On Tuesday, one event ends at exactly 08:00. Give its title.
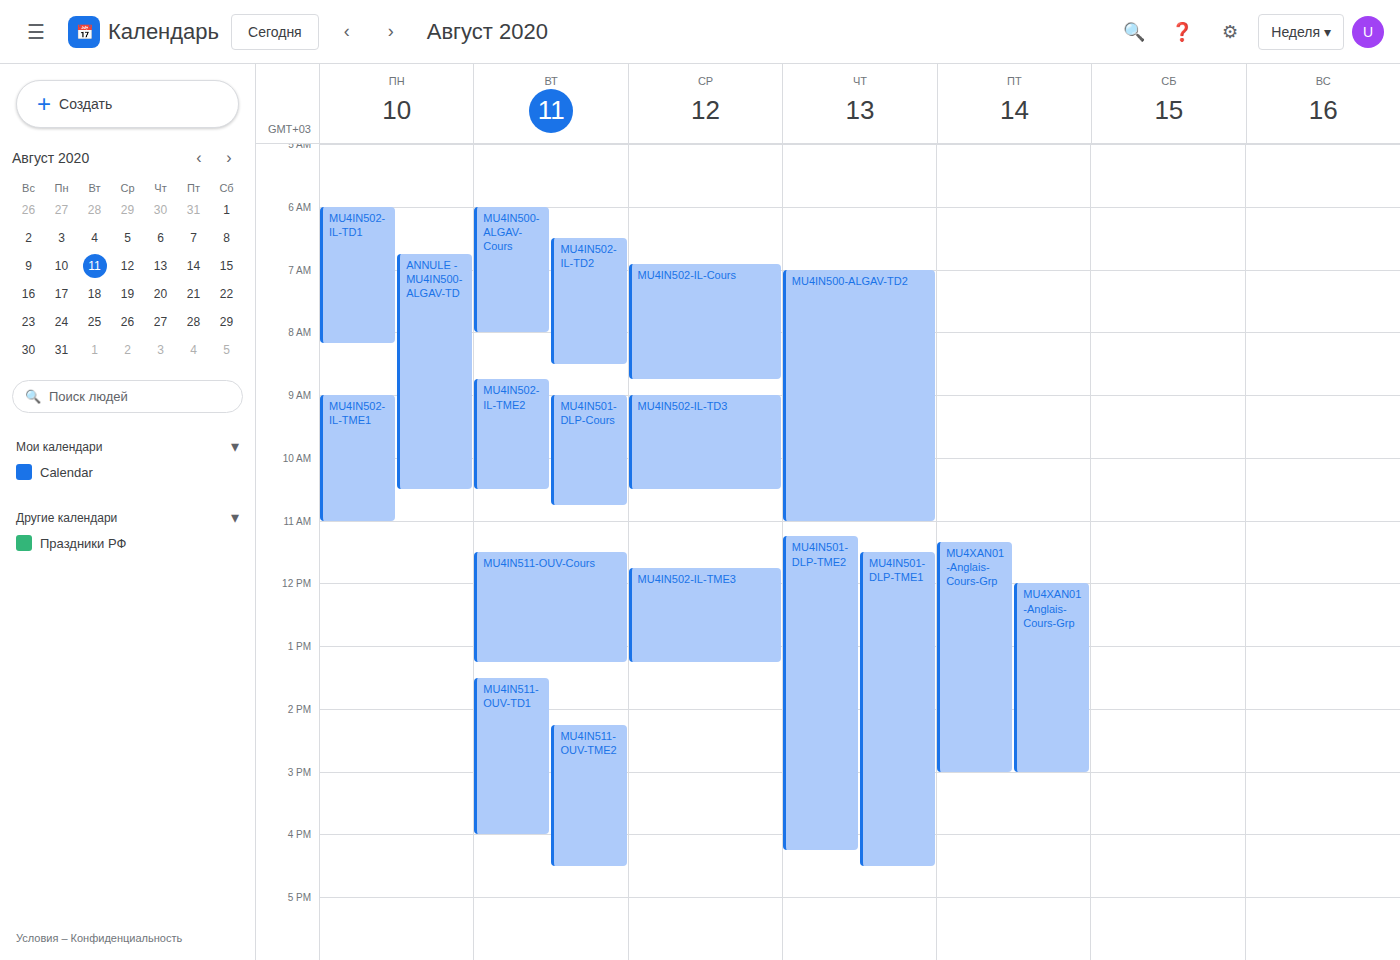
"MU4IN500-ALGAV-Cours"